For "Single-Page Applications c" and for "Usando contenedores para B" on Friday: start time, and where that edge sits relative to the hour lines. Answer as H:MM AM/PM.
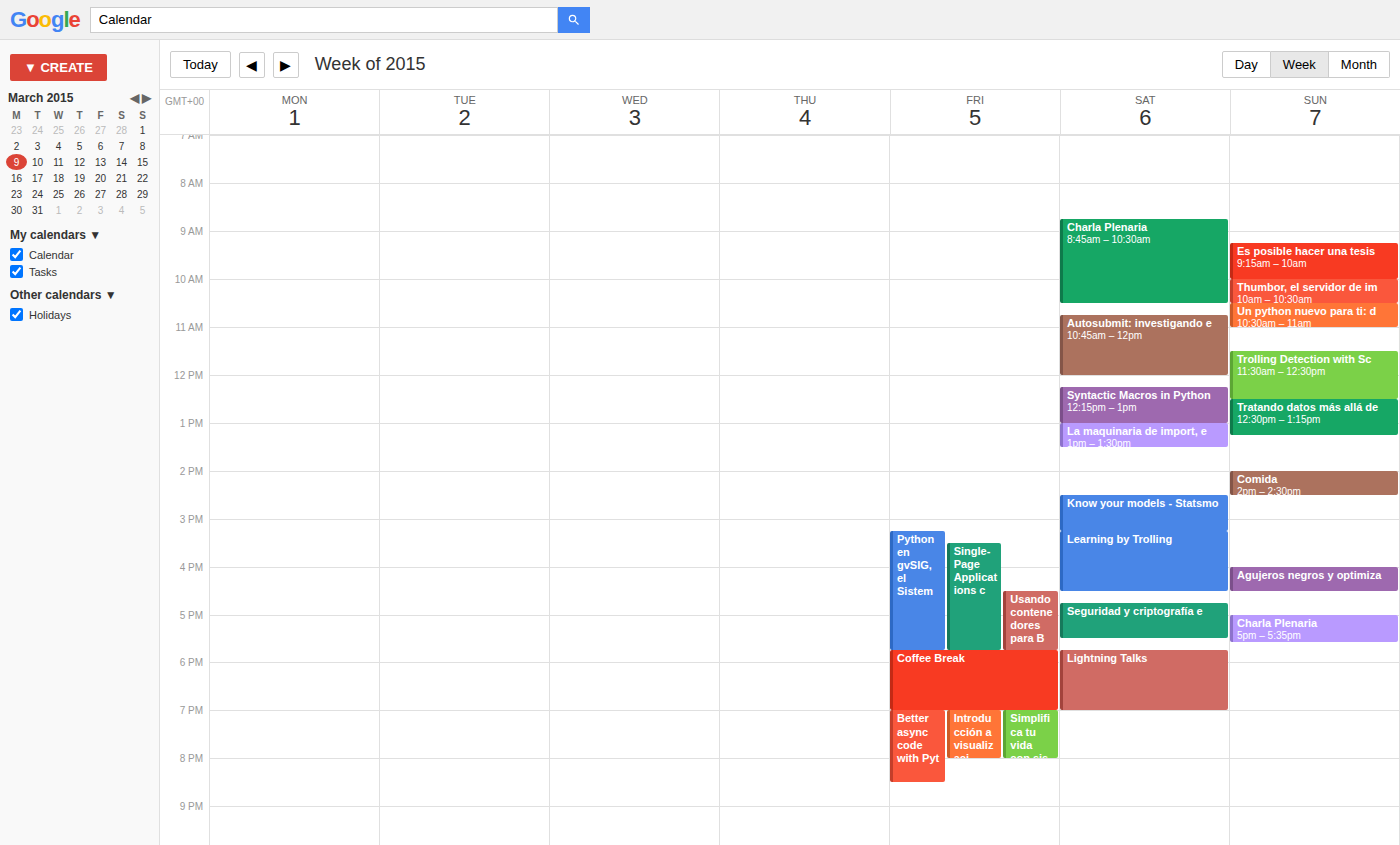
"Single-Page Applications c": 3:30 PM, halfway between the 3 PM and 4 PM lines. "Usando contenedores para B": 4:30 PM, halfway between the 4 PM and 5 PM lines.